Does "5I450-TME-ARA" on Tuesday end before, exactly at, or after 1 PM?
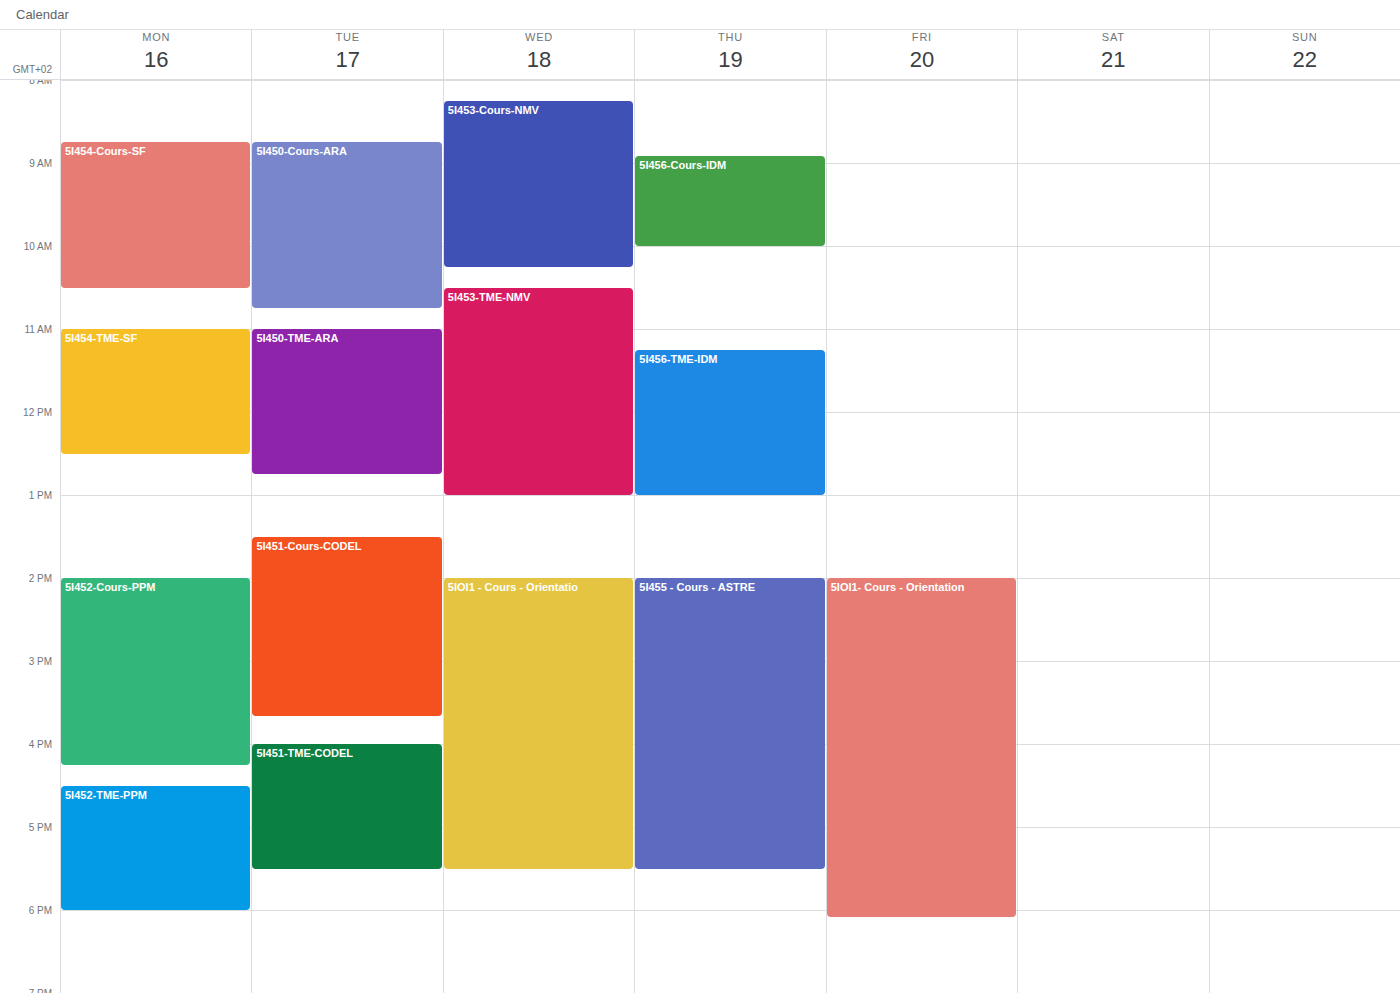
12:45 PM -- before 1 PM, 15 minutes above the 1 PM line.